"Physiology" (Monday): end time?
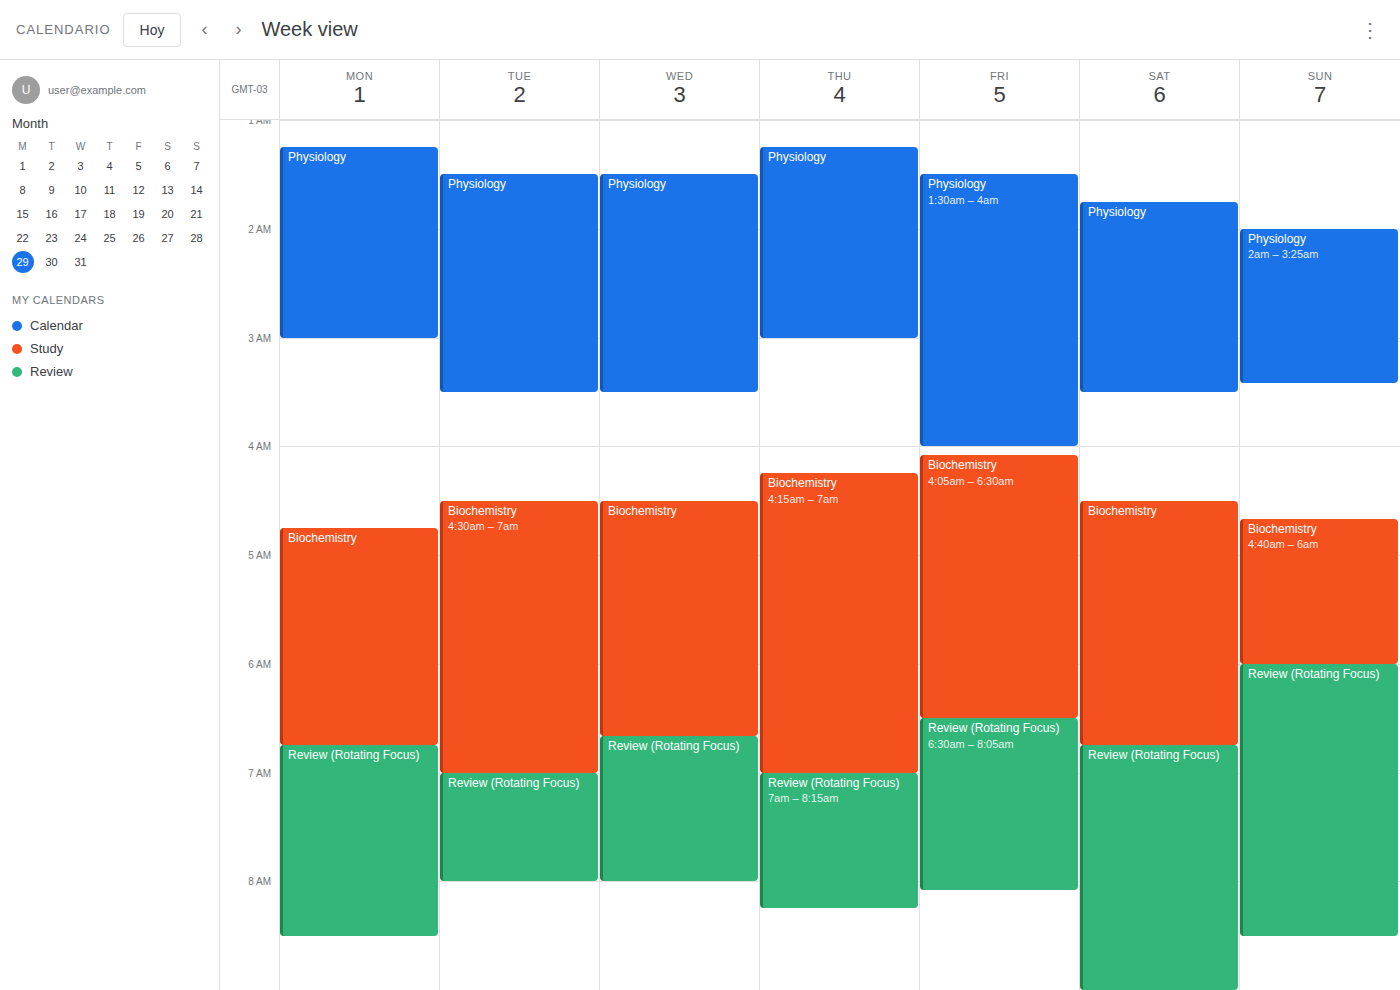
3:00 AM